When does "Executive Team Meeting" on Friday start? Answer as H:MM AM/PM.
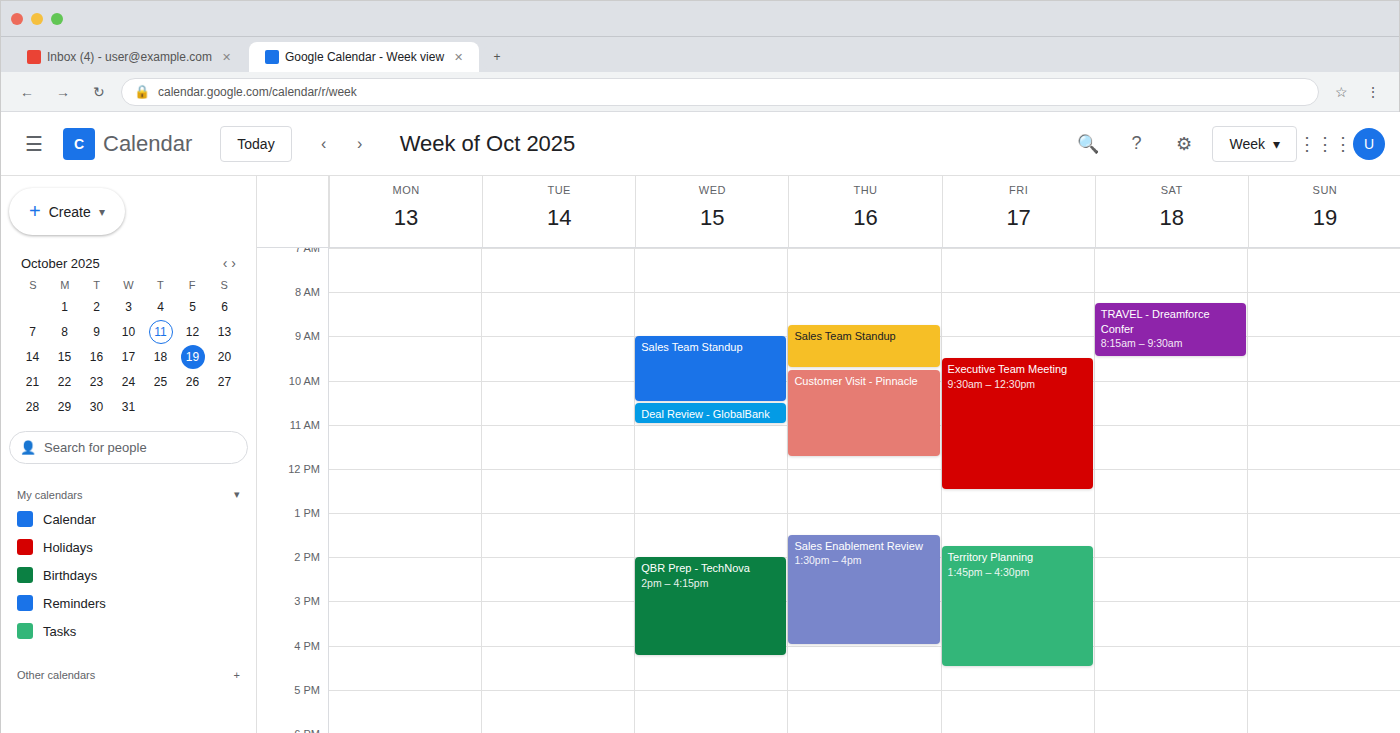
9:30 AM